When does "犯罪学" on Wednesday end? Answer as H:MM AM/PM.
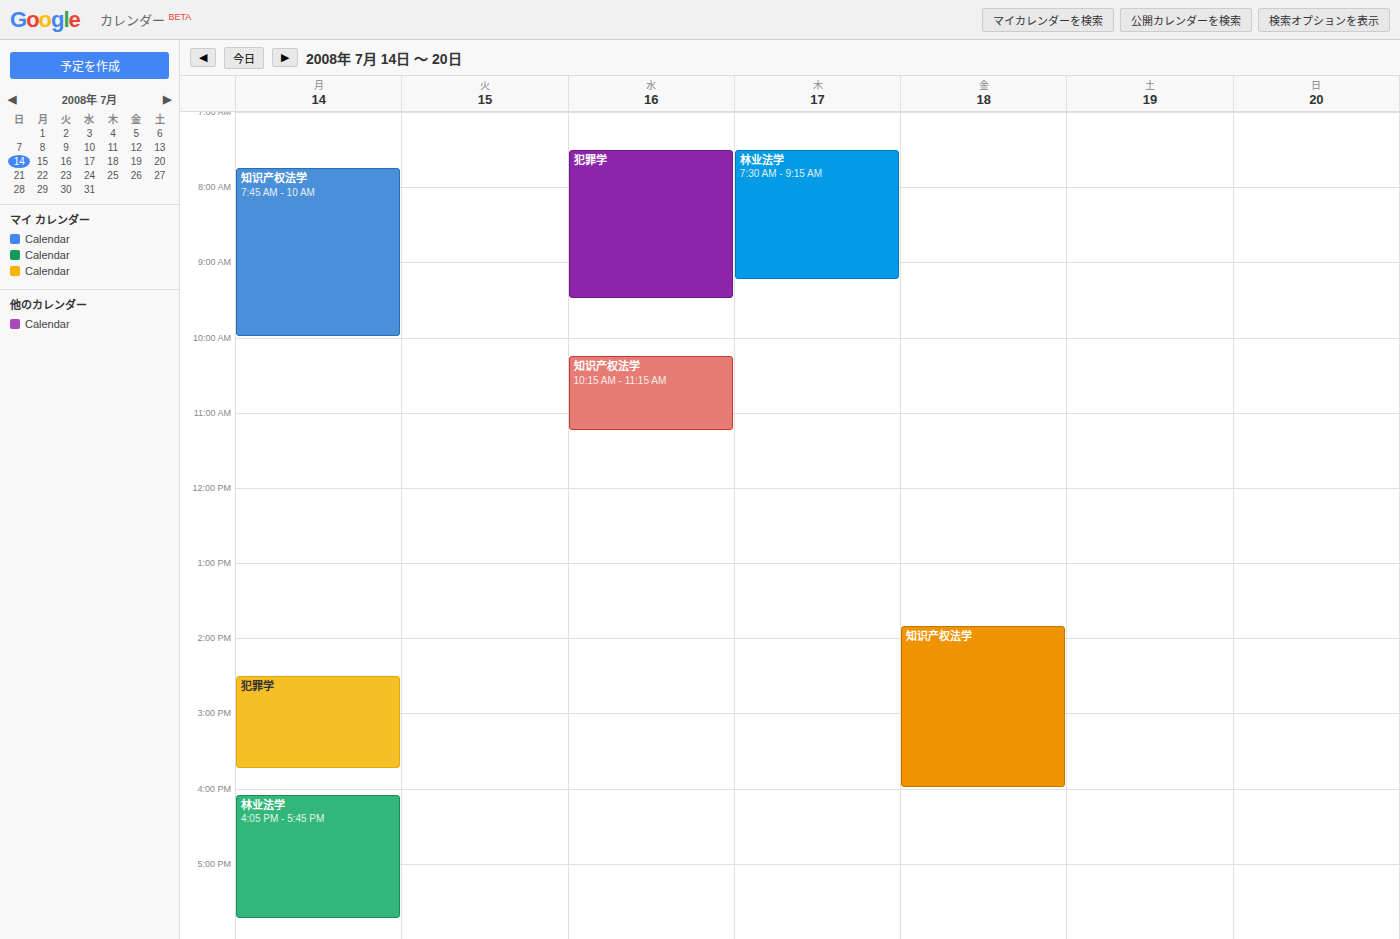
9:30 AM